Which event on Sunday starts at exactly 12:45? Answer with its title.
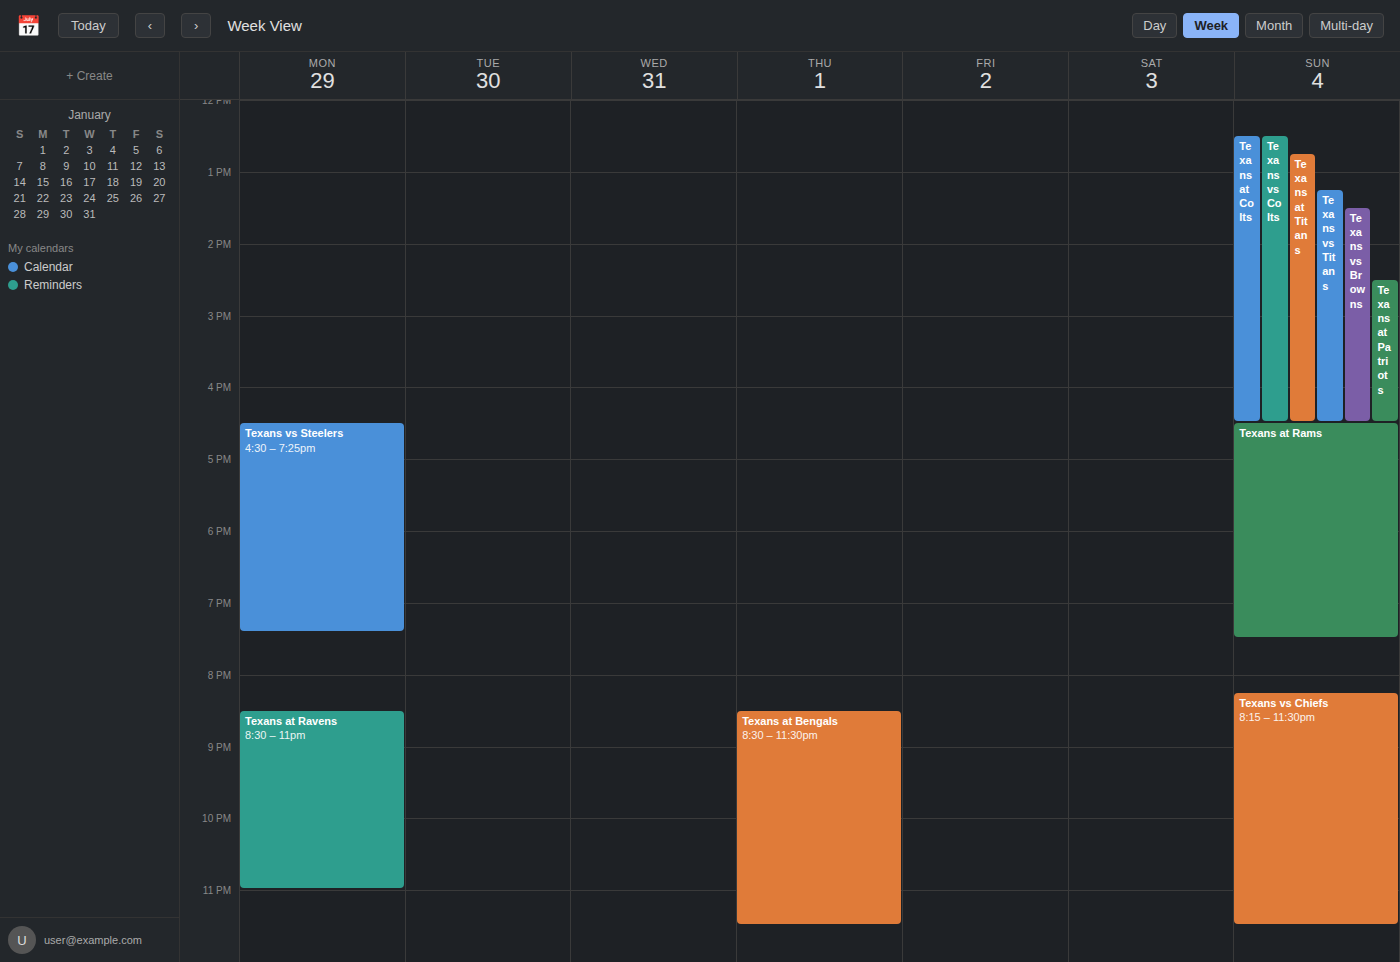
"Texans at Titans"